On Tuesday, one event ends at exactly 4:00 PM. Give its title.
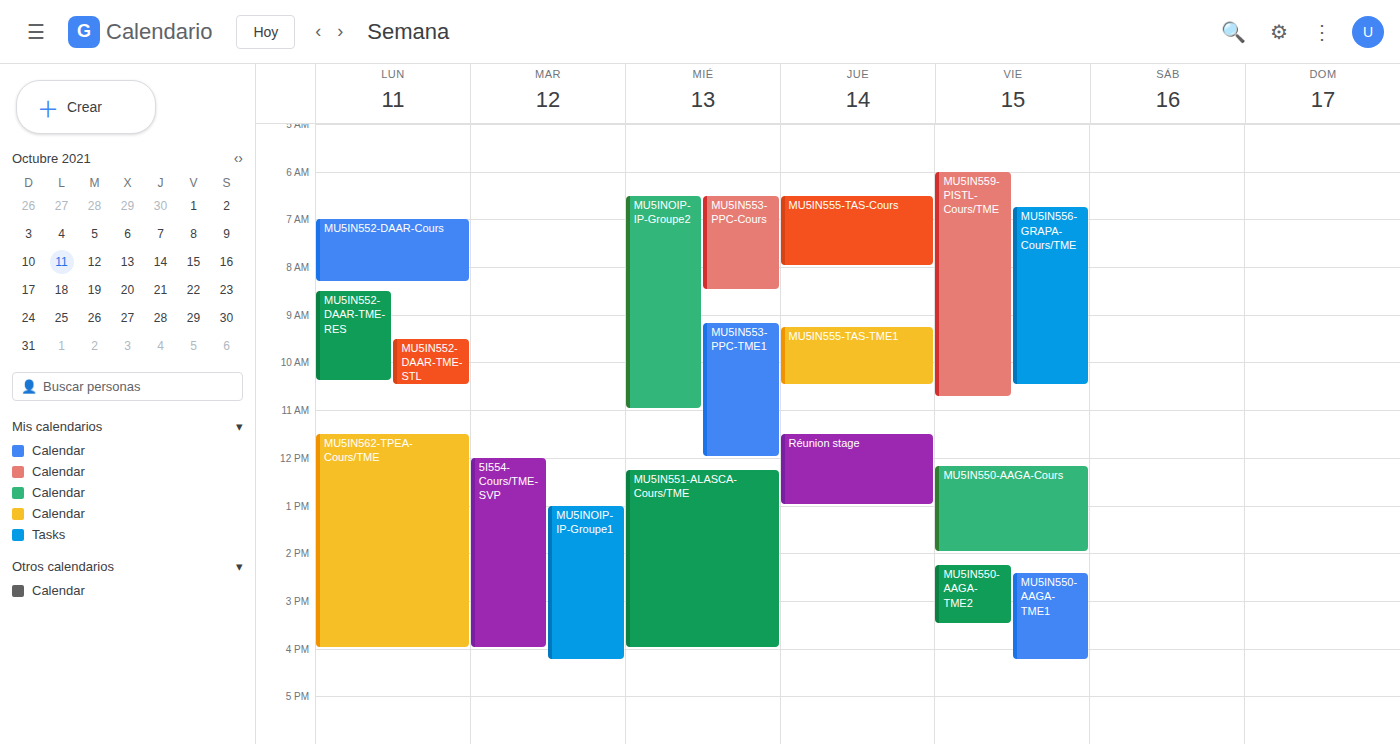
"5I554-Cours/TME-SVP"